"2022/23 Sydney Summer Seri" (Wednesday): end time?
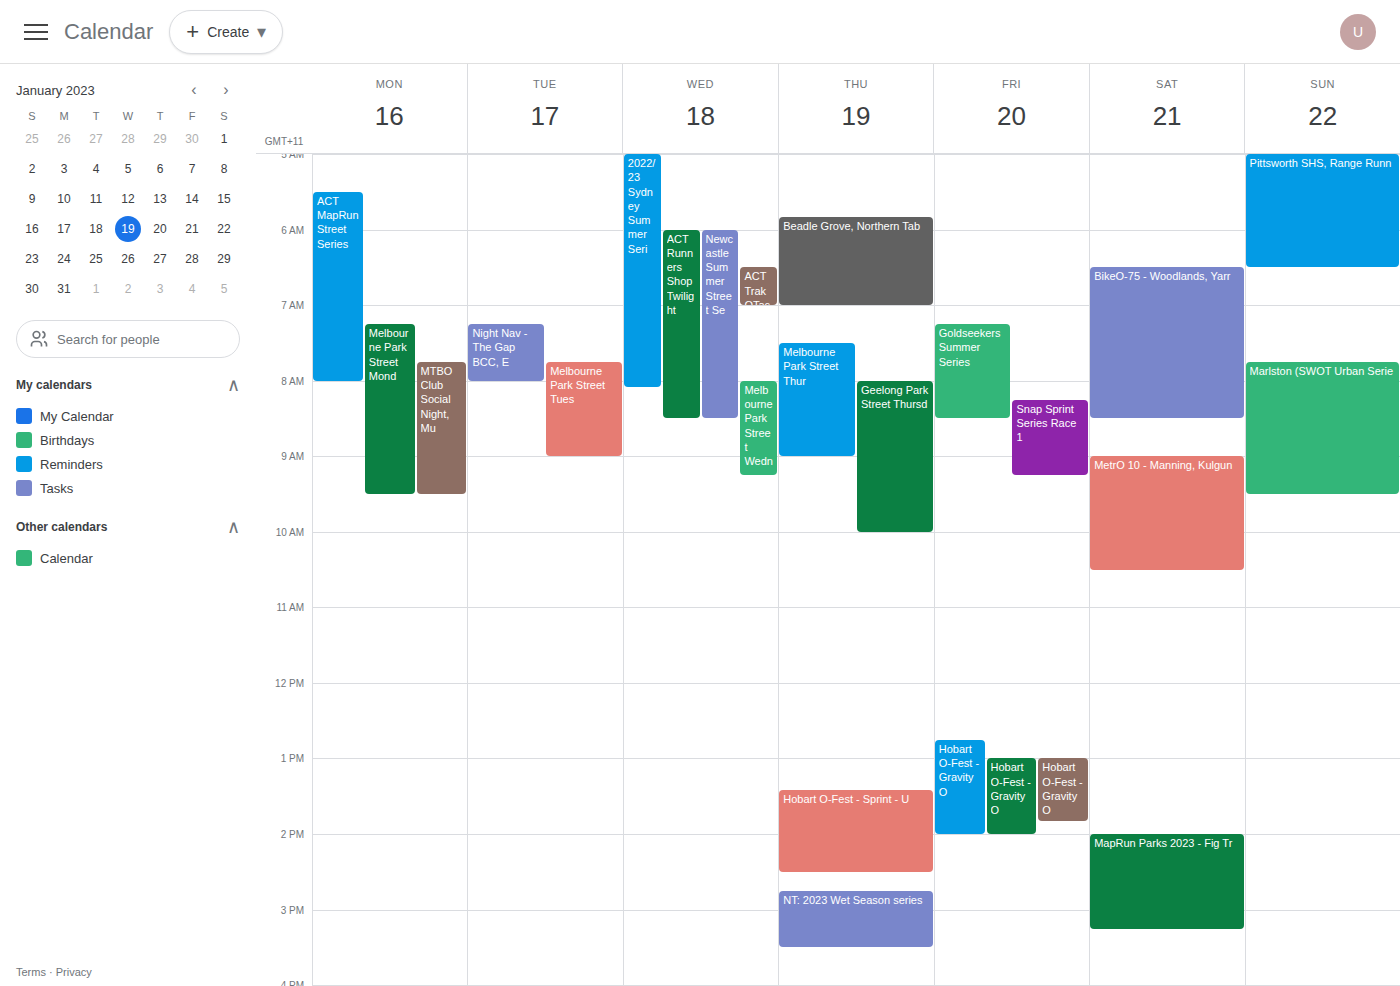
8:05 AM